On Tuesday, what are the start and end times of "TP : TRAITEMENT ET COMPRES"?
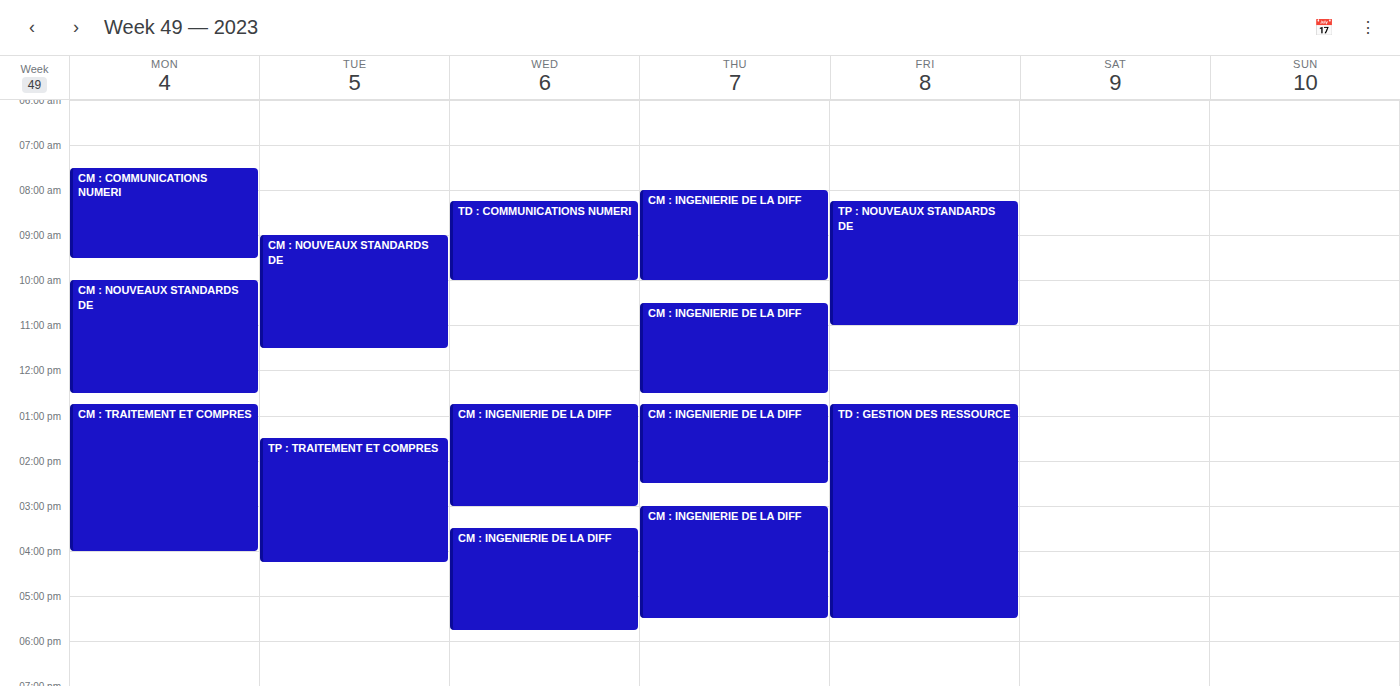
1:30 PM to 4:15 PM